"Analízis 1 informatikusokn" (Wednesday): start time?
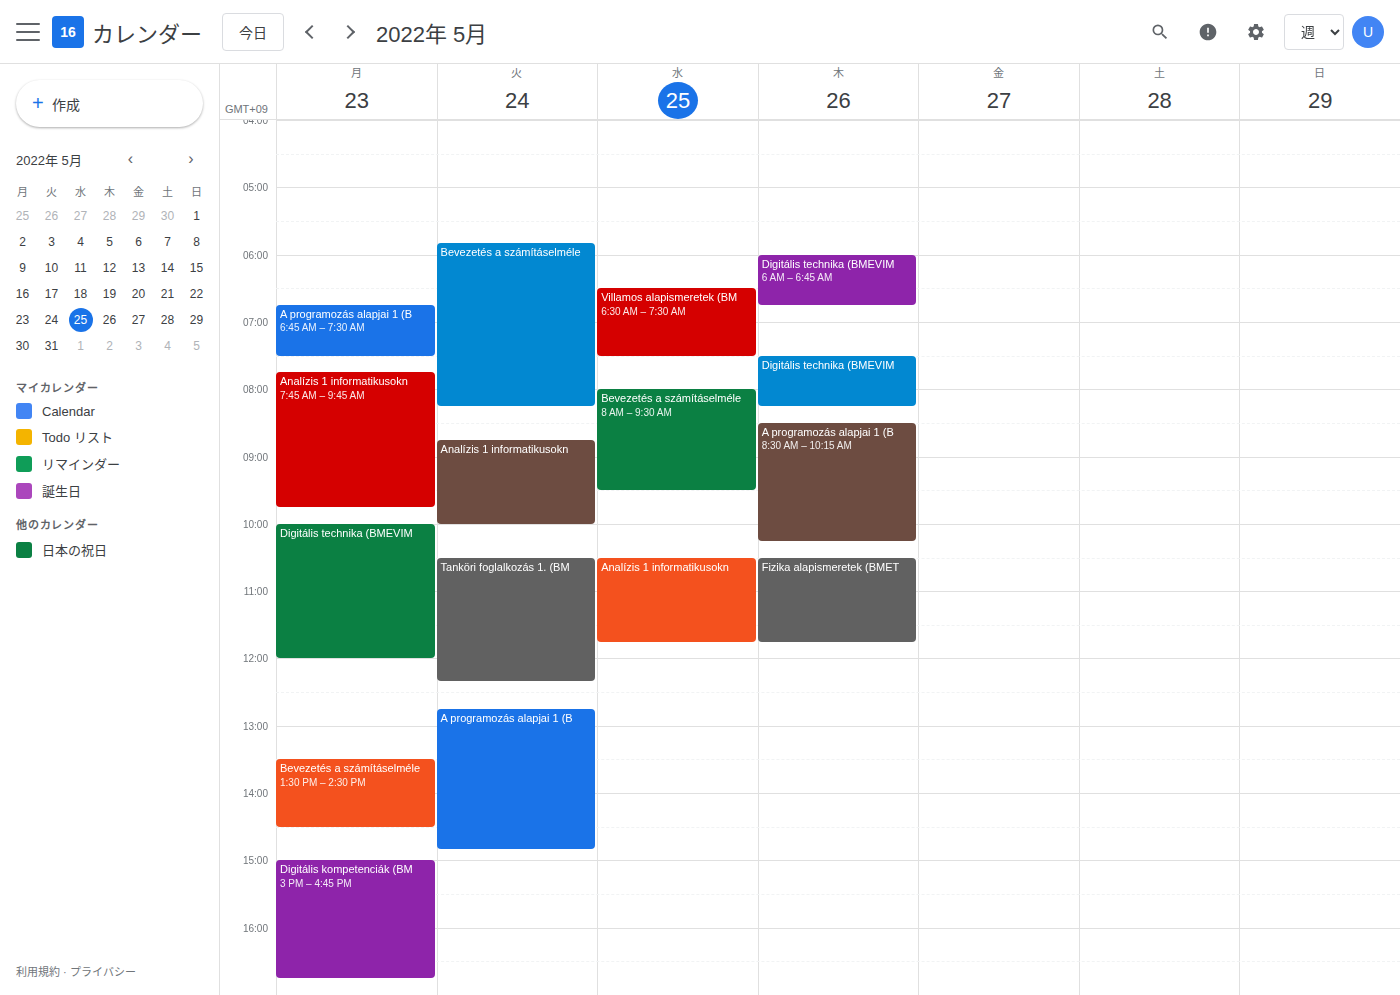
10:30 AM